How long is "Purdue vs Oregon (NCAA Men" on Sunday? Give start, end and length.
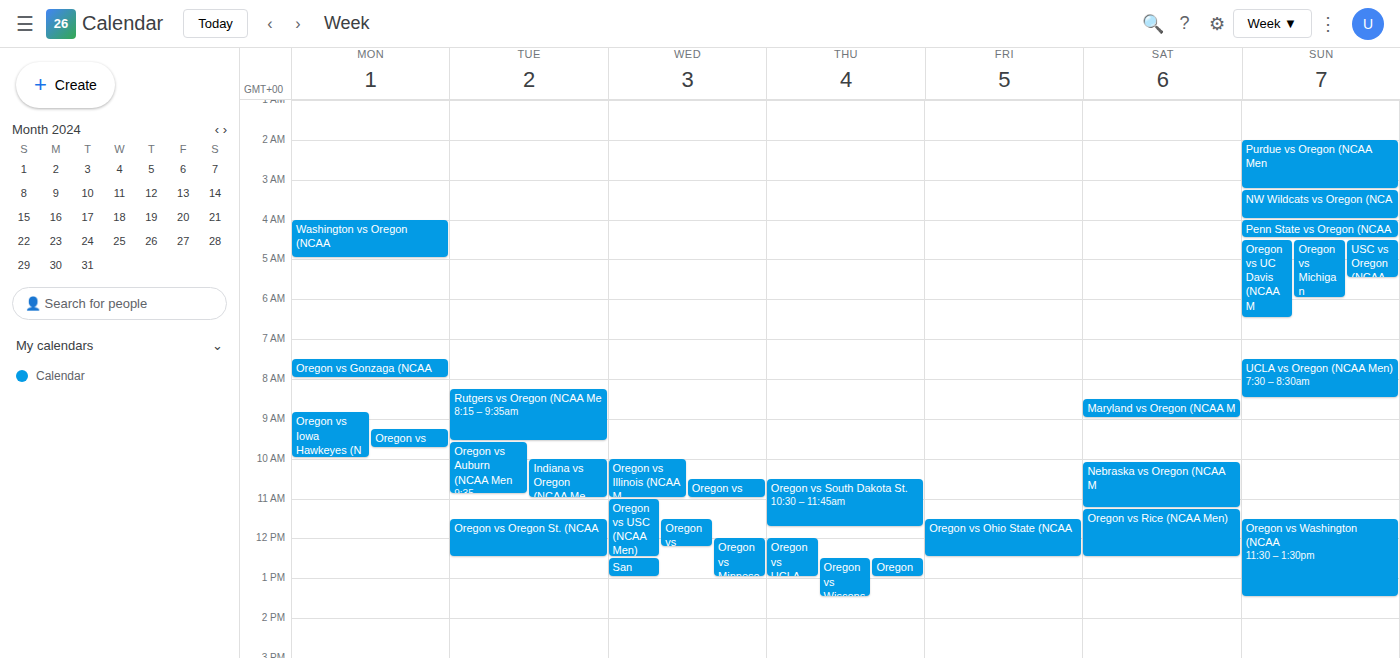
2:00 AM to 3:15 AM, 1 hour 15 minutes